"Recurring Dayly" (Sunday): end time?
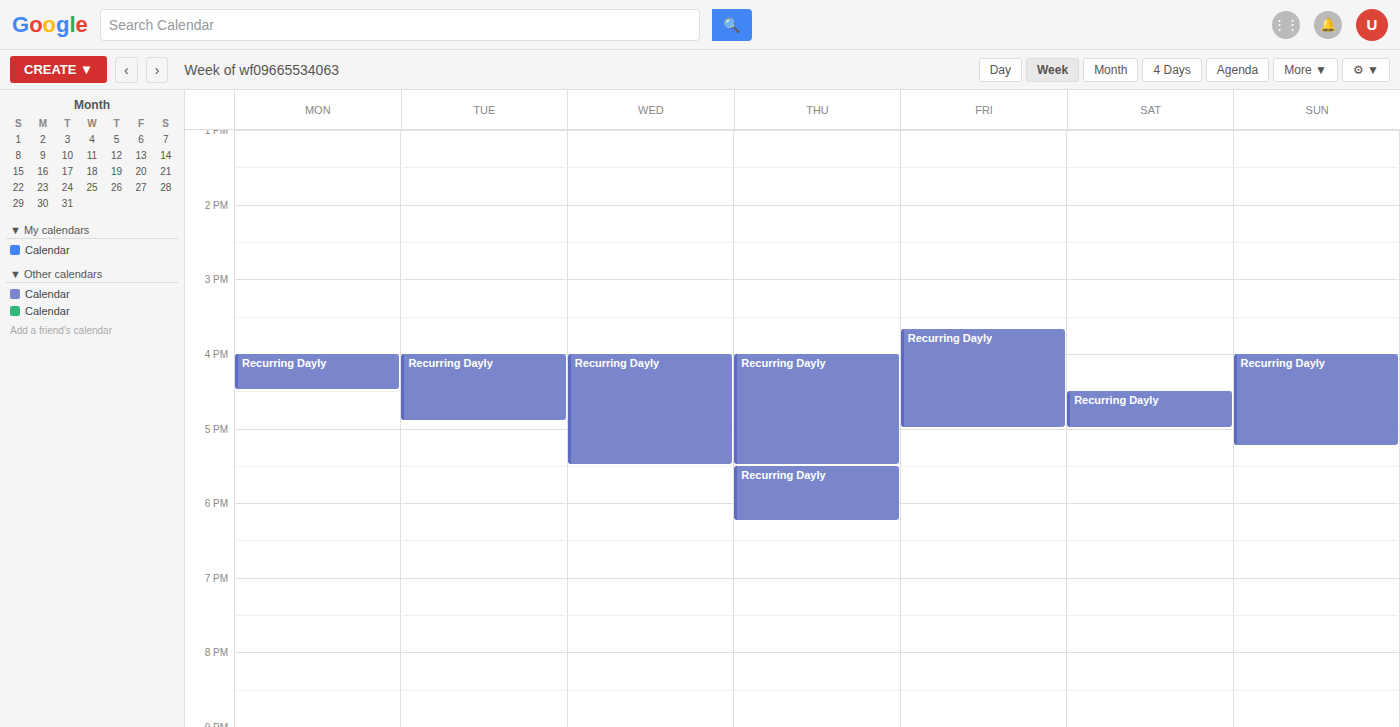
5:15 PM